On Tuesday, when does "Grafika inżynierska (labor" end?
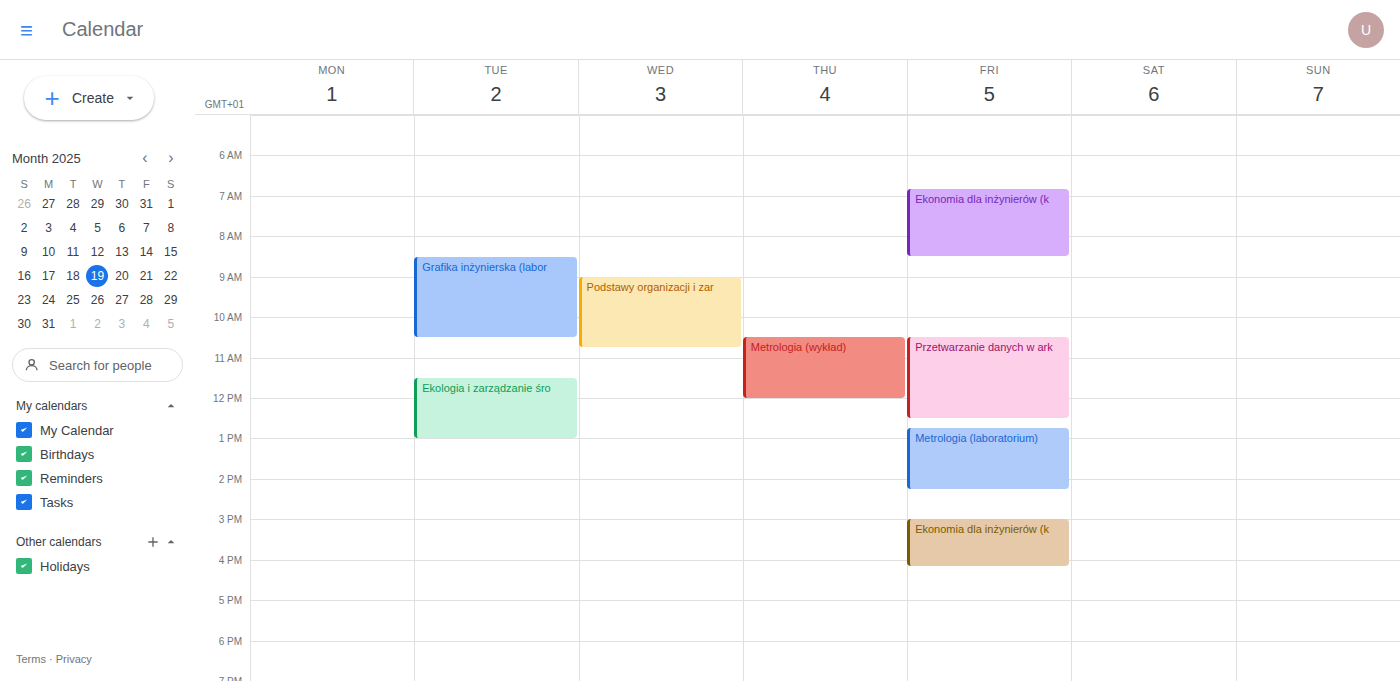
10:30 AM